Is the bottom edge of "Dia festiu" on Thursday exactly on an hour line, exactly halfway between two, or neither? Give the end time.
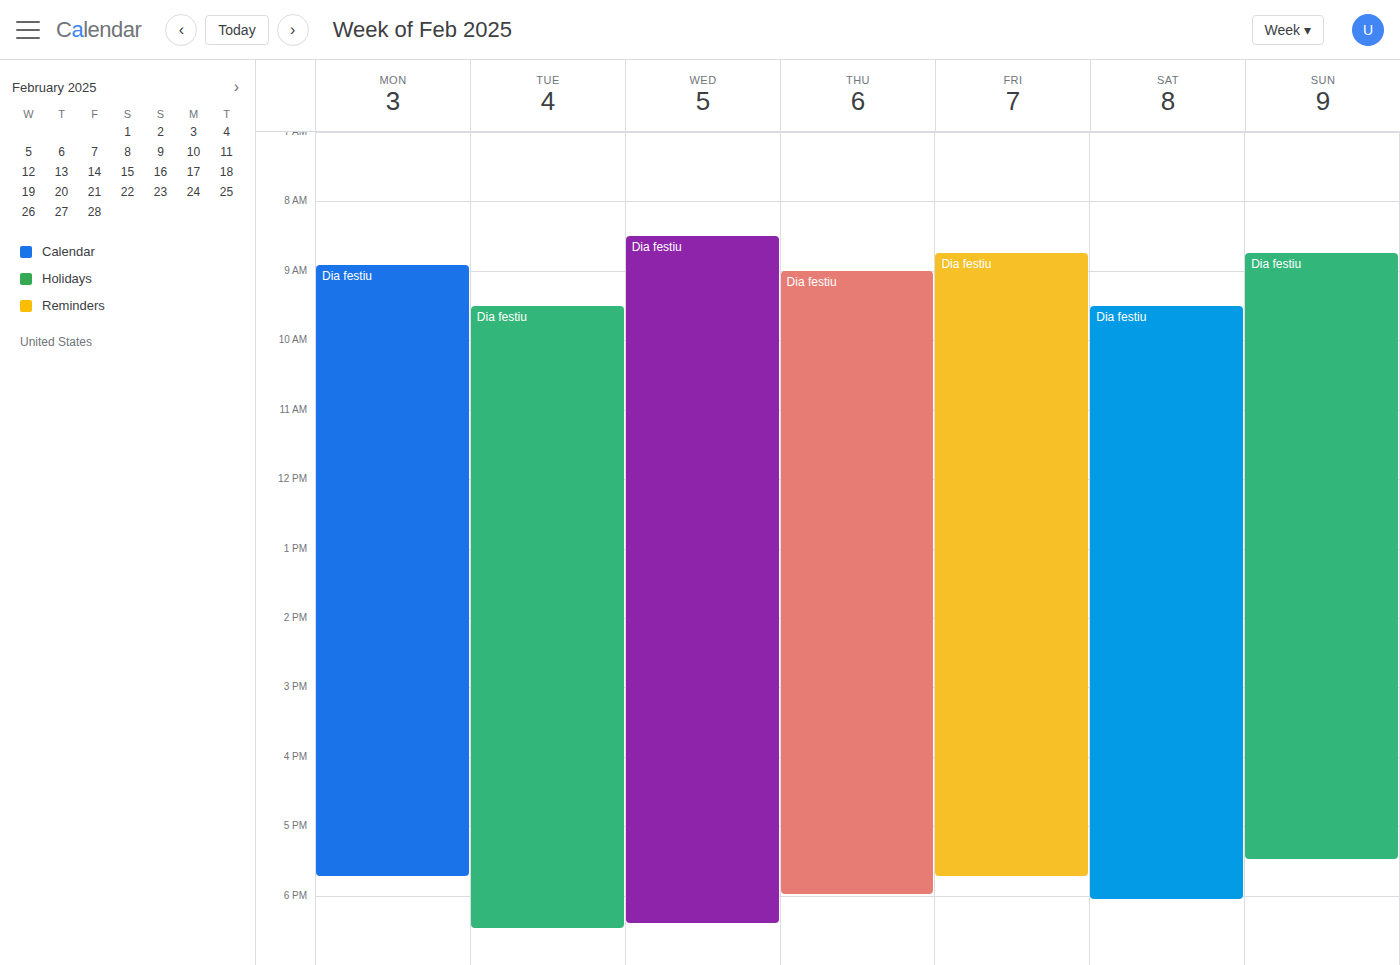
6:00 PM -- exactly on the 6 PM line.